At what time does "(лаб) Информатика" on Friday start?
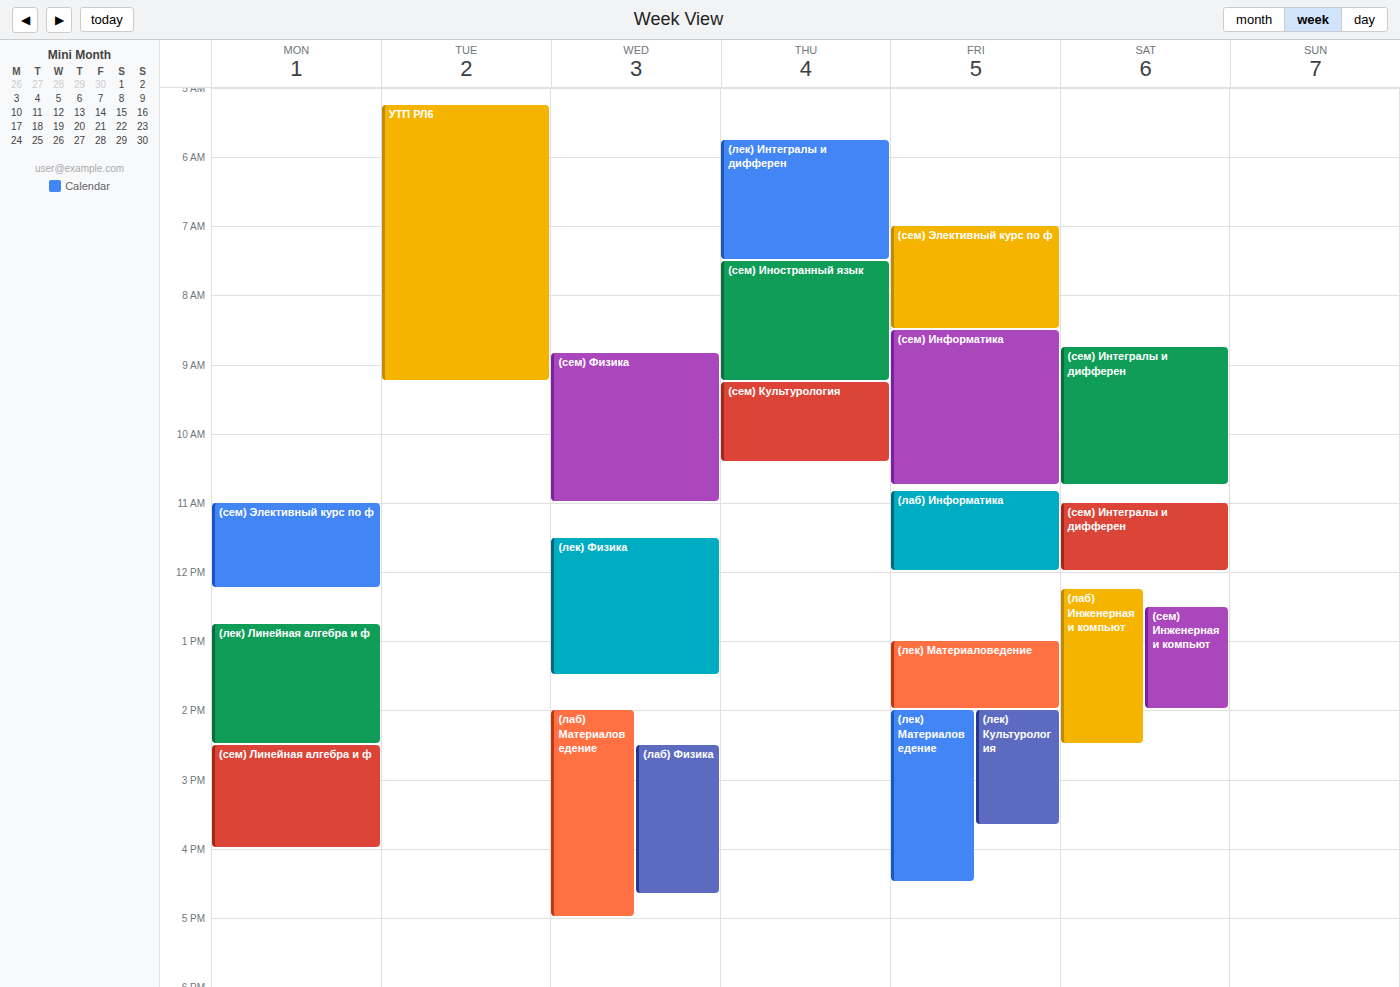
10:50